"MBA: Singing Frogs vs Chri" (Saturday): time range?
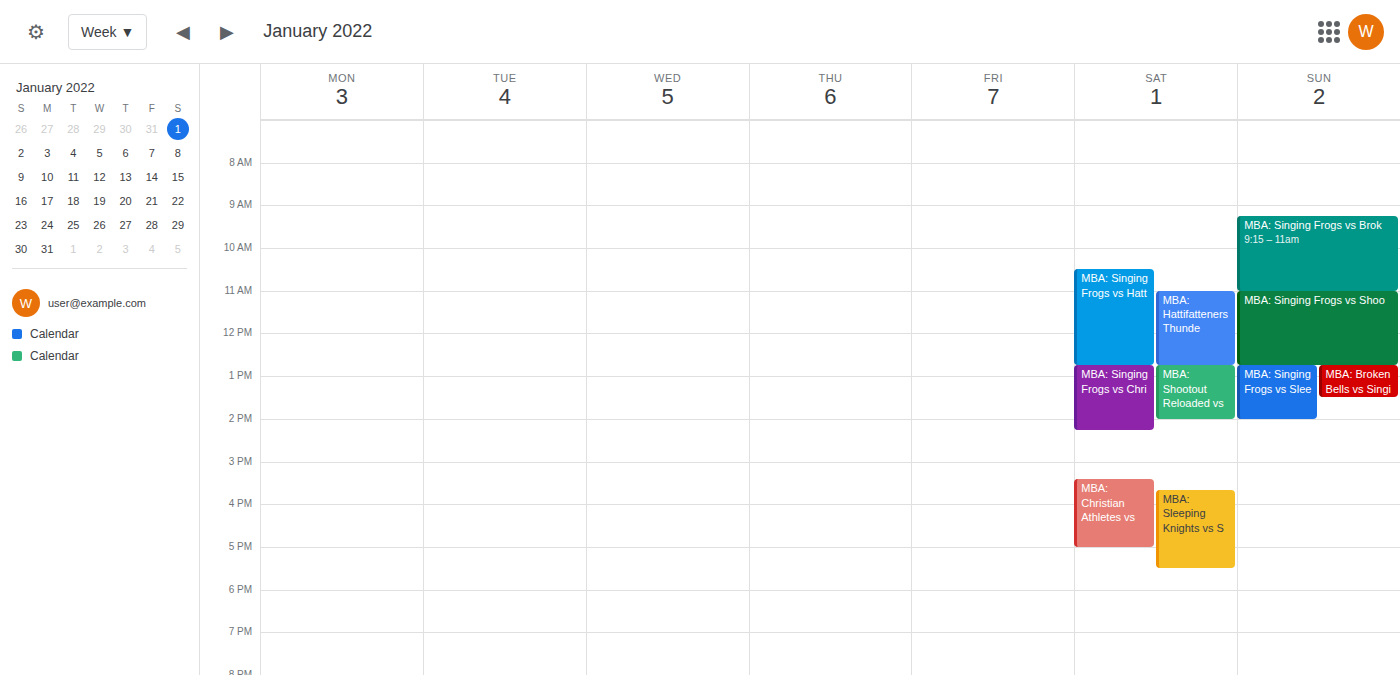
12:45 PM to 2:15 PM